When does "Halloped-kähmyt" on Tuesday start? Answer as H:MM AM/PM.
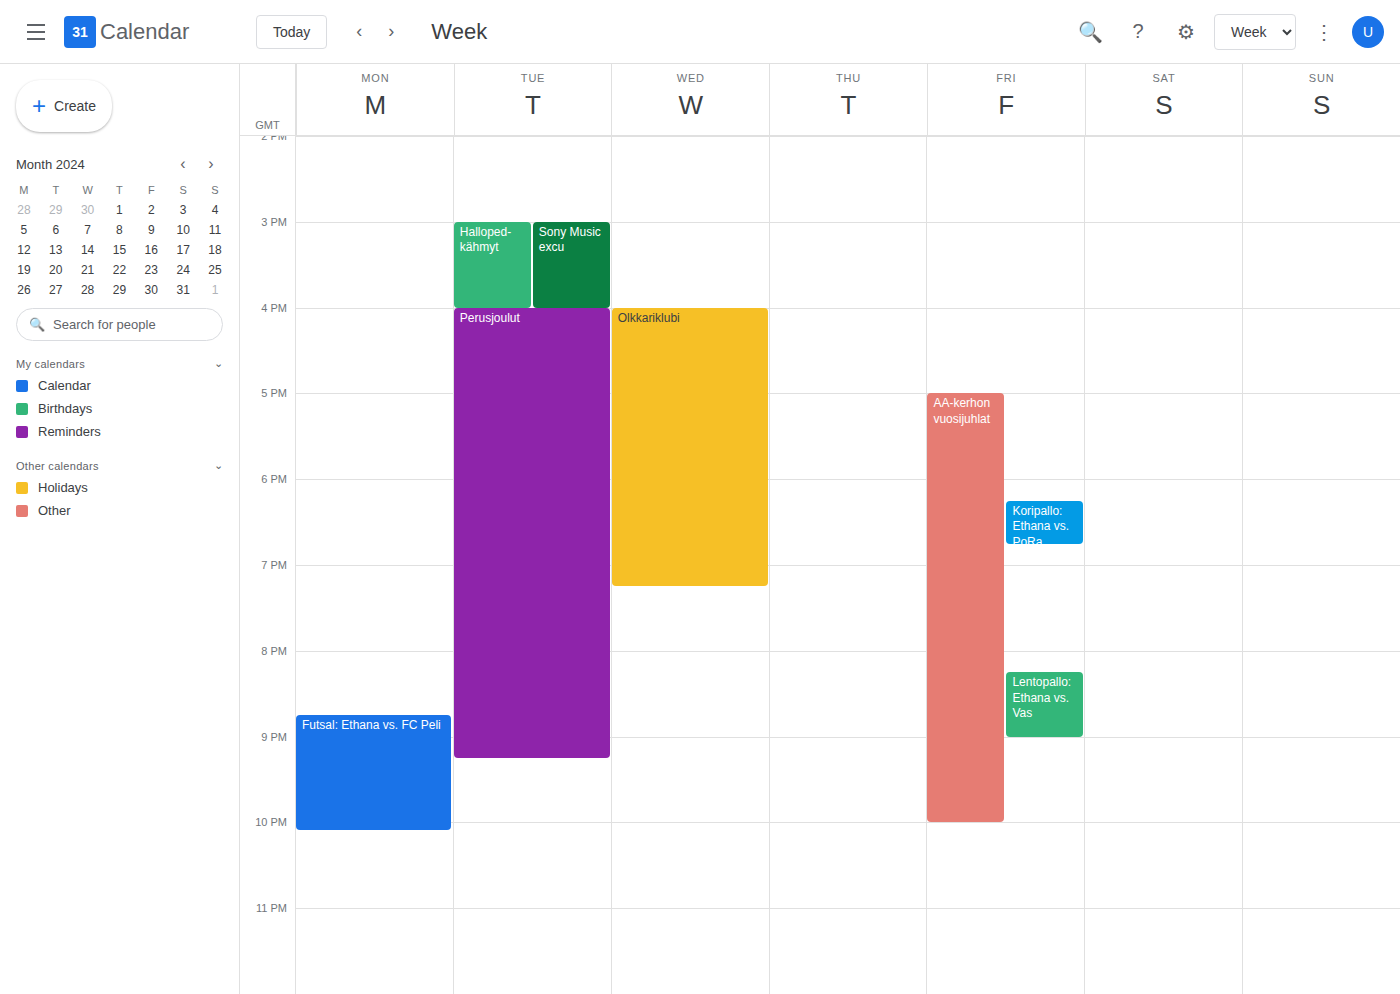
3:00 PM